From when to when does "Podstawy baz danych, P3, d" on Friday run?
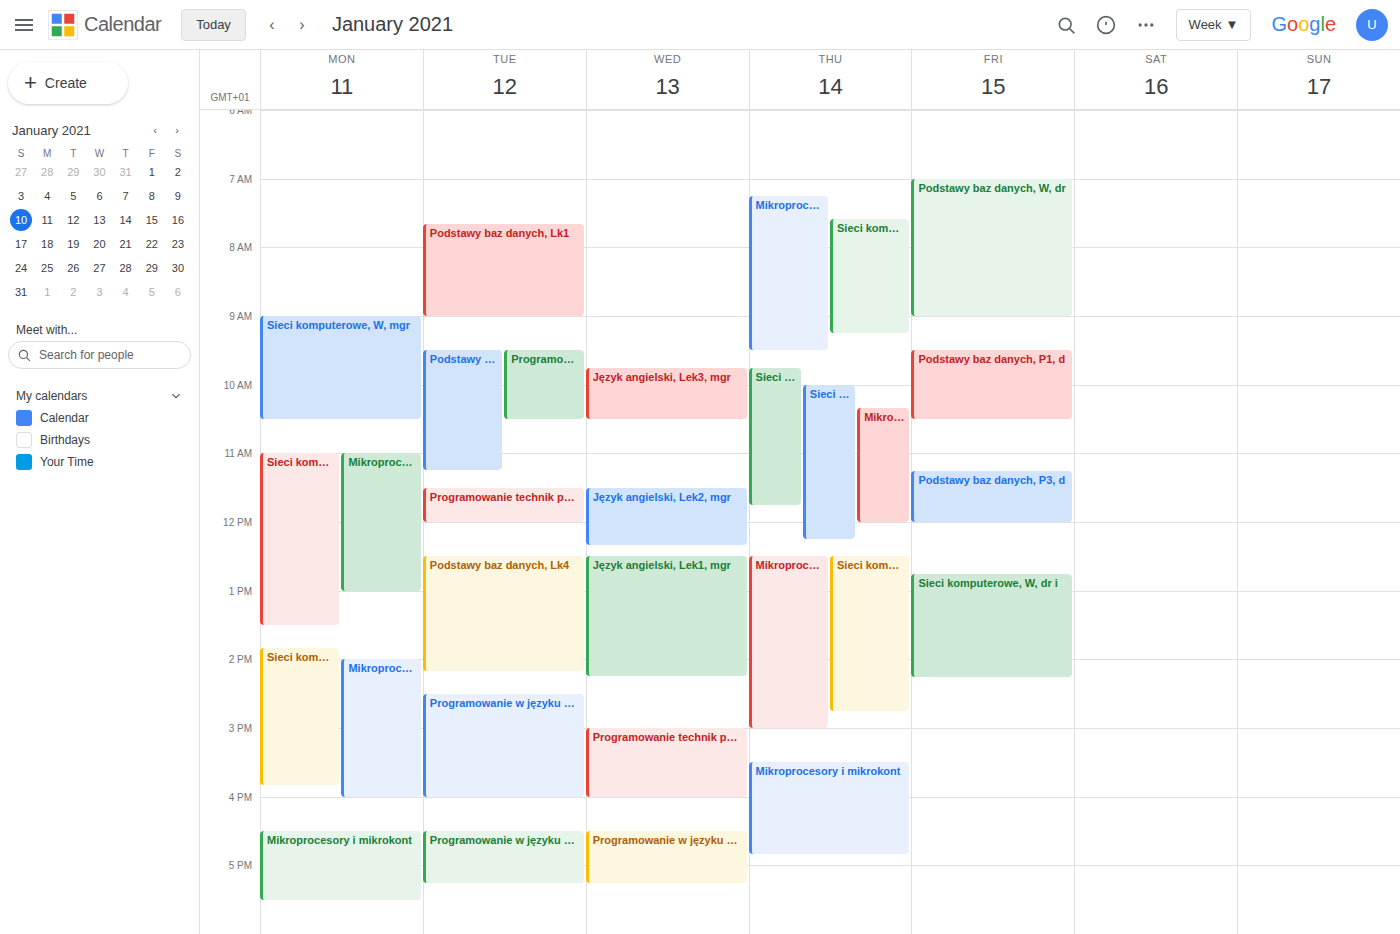
11:15 AM to 12:00 PM